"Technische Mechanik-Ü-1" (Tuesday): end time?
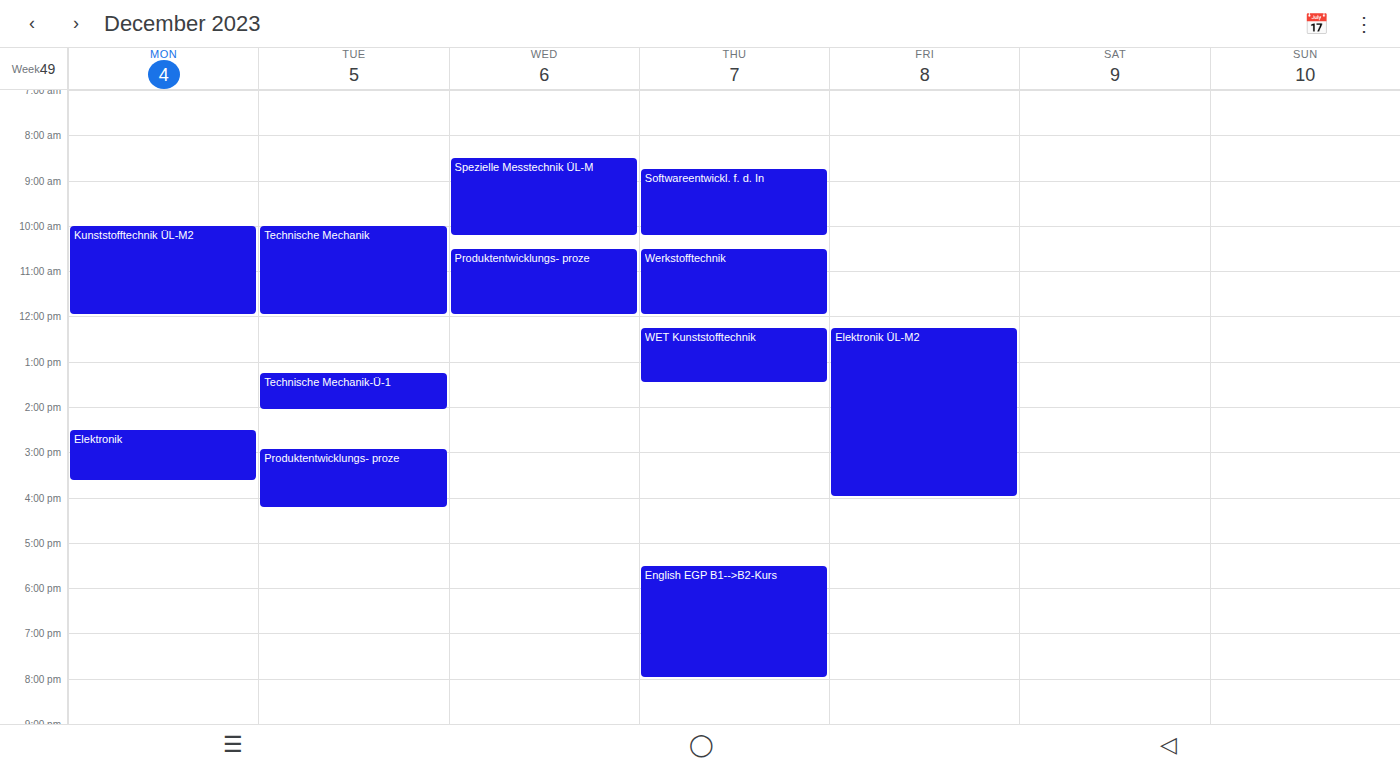
14:05